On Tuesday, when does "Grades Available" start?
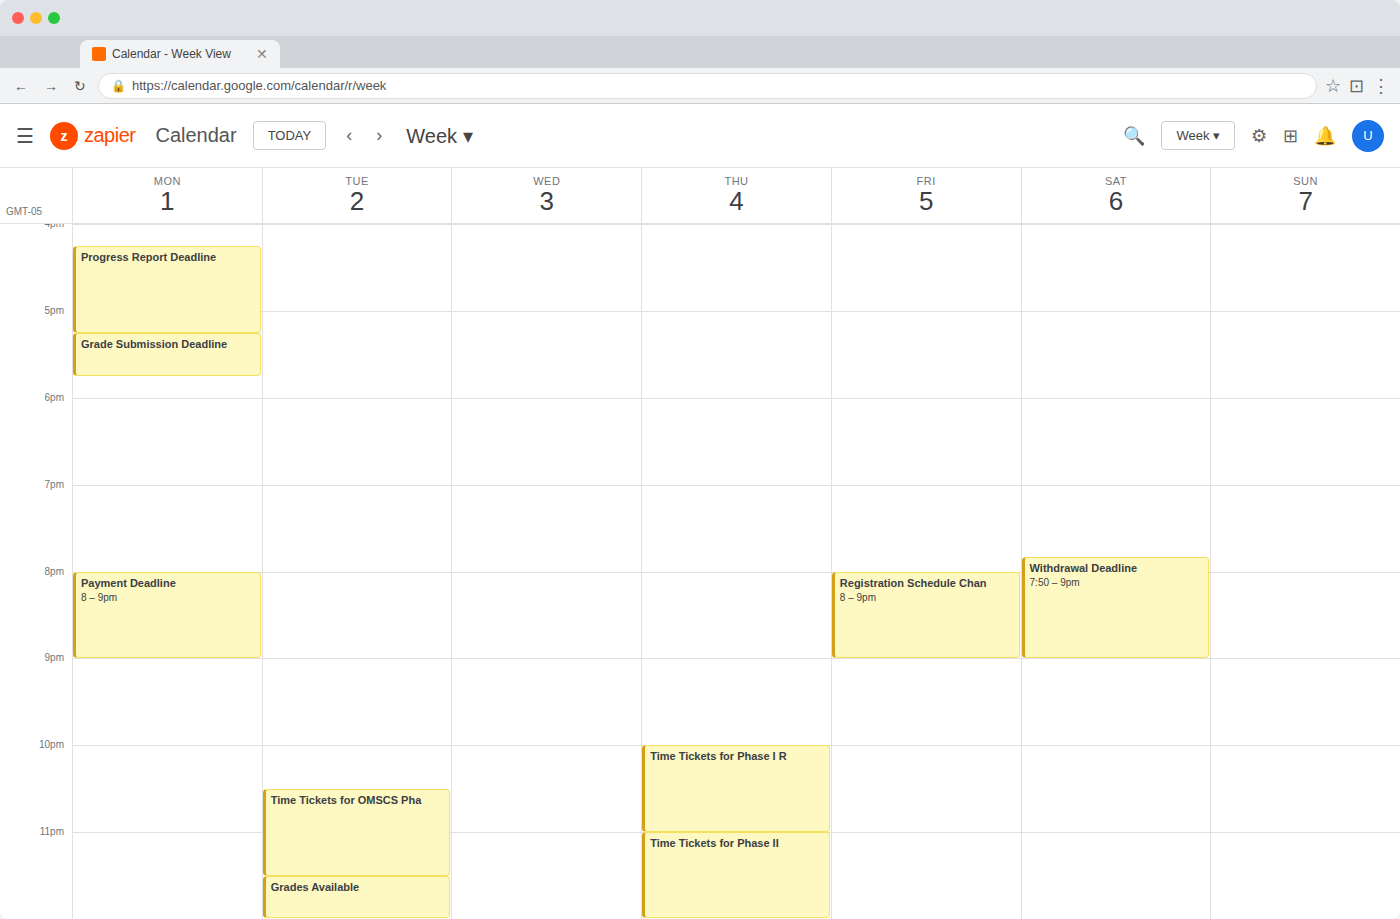
11:30 PM